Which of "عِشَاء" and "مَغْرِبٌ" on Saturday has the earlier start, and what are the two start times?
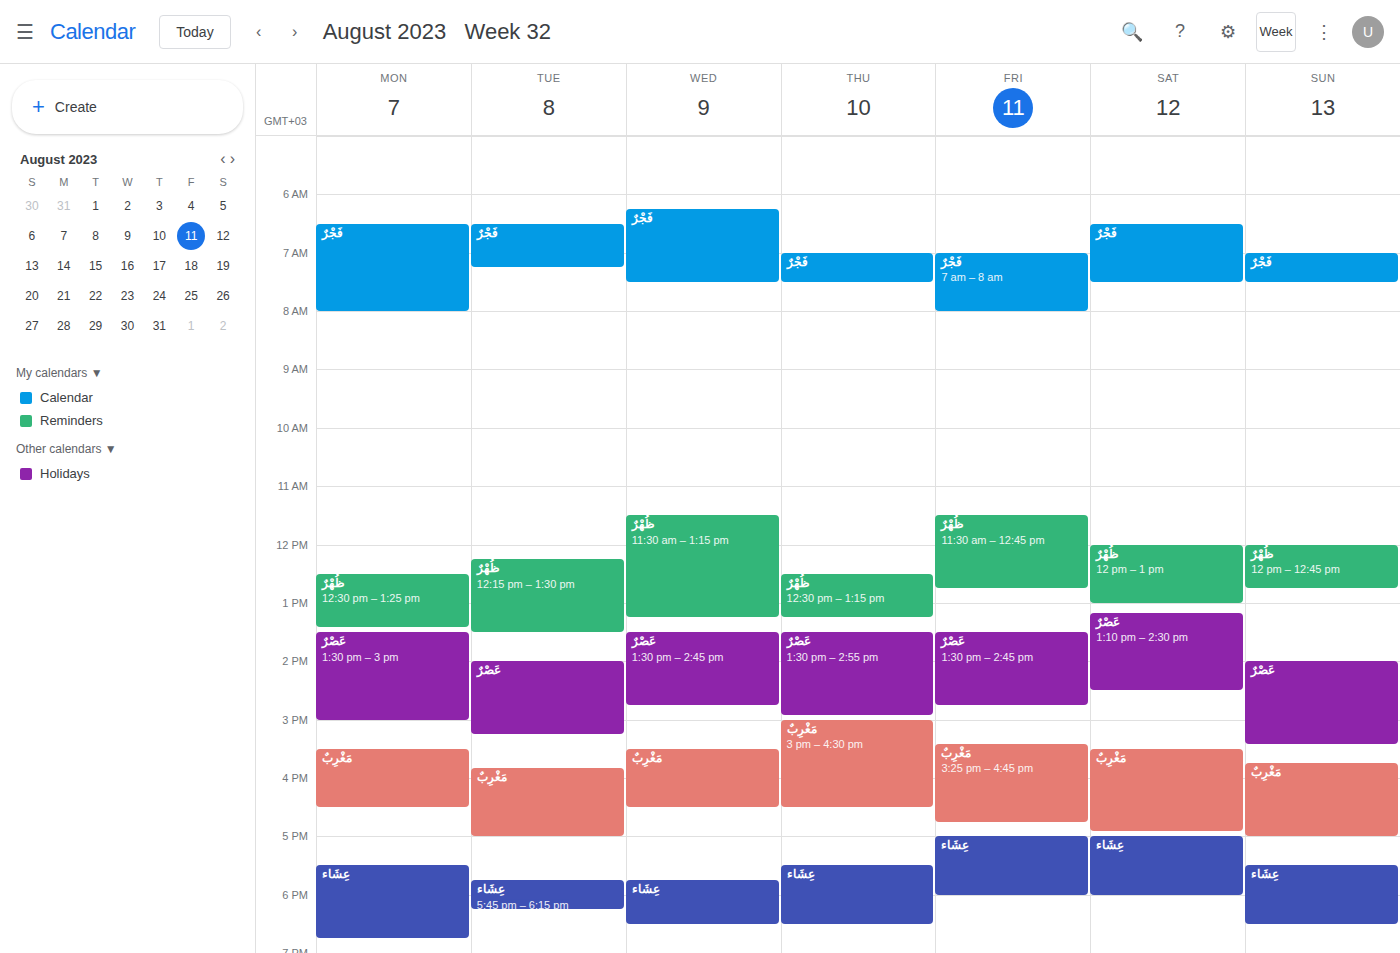
"مَغْرِبٌ" 3:30 PM; "عِشَاء" 5:00 PM.